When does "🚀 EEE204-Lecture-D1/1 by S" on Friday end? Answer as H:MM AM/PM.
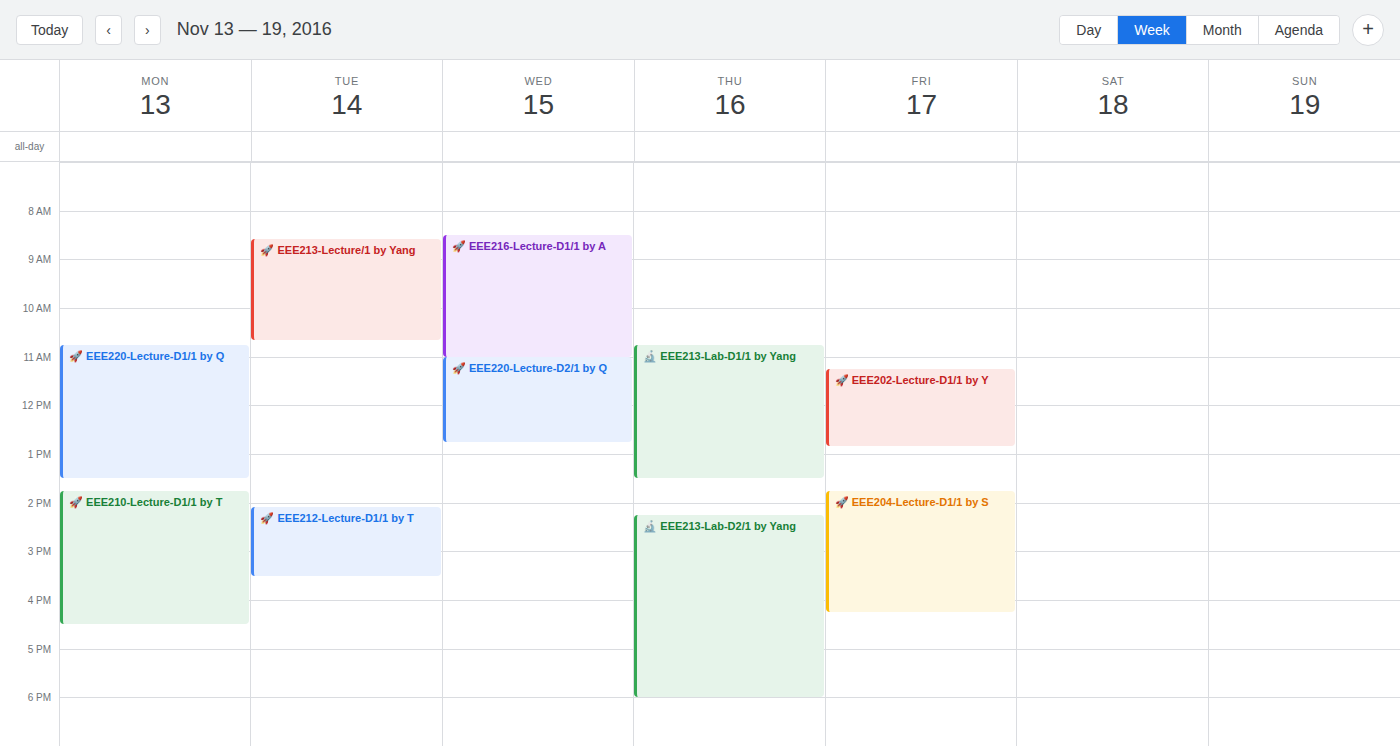
4:15 PM